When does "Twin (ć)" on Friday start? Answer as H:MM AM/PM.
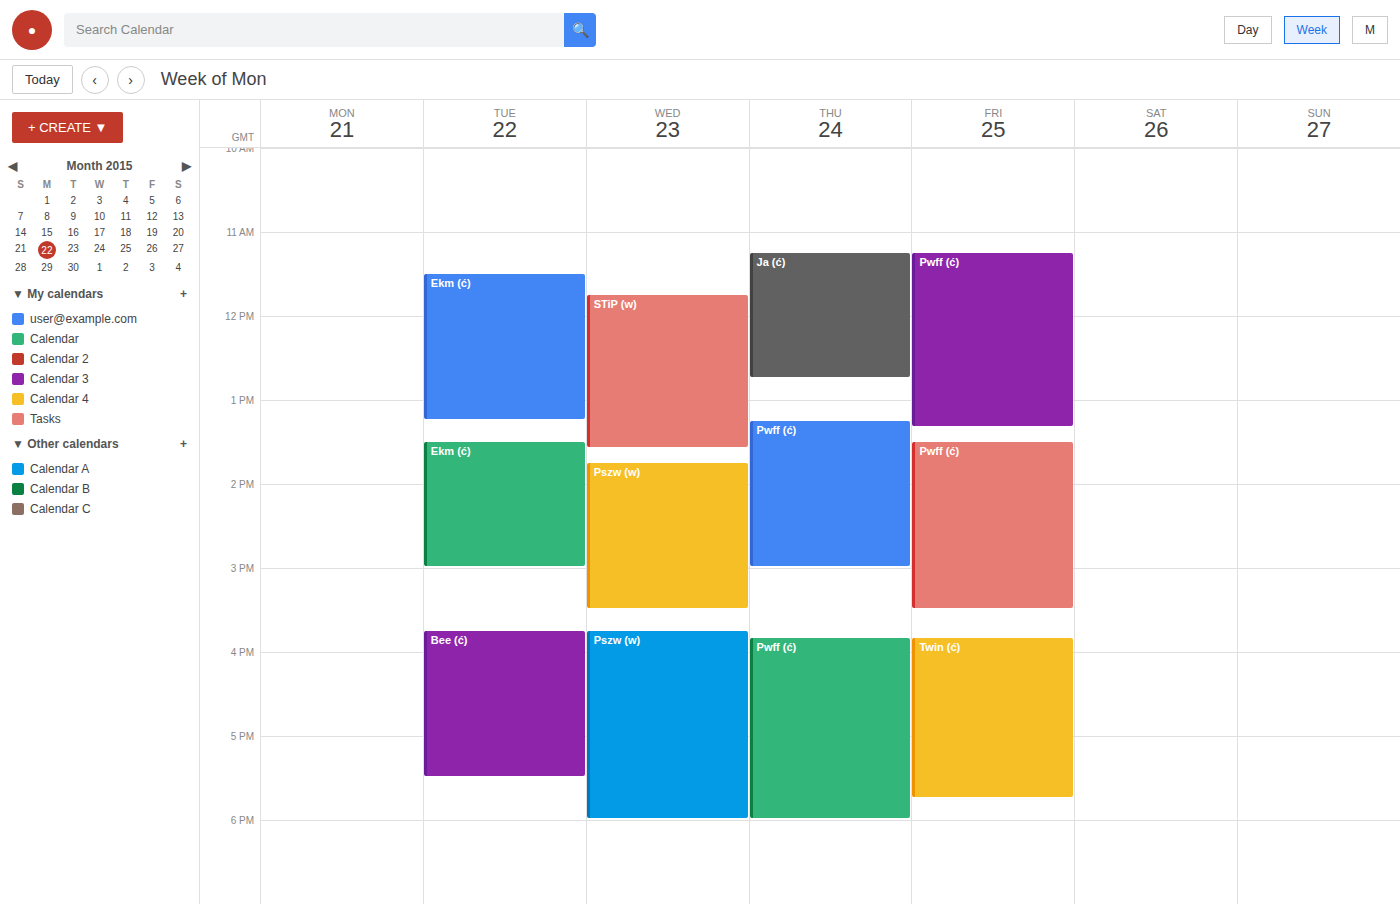
3:50 PM